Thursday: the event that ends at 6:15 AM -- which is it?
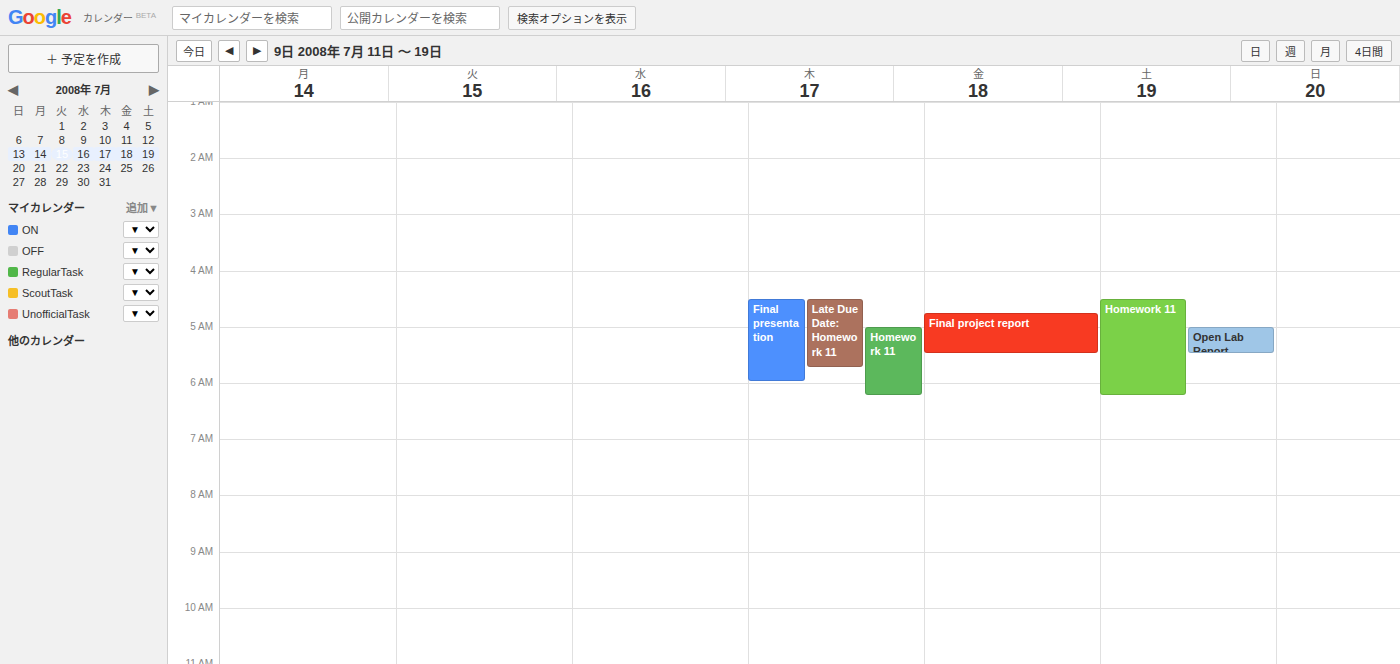
"Homework 11"